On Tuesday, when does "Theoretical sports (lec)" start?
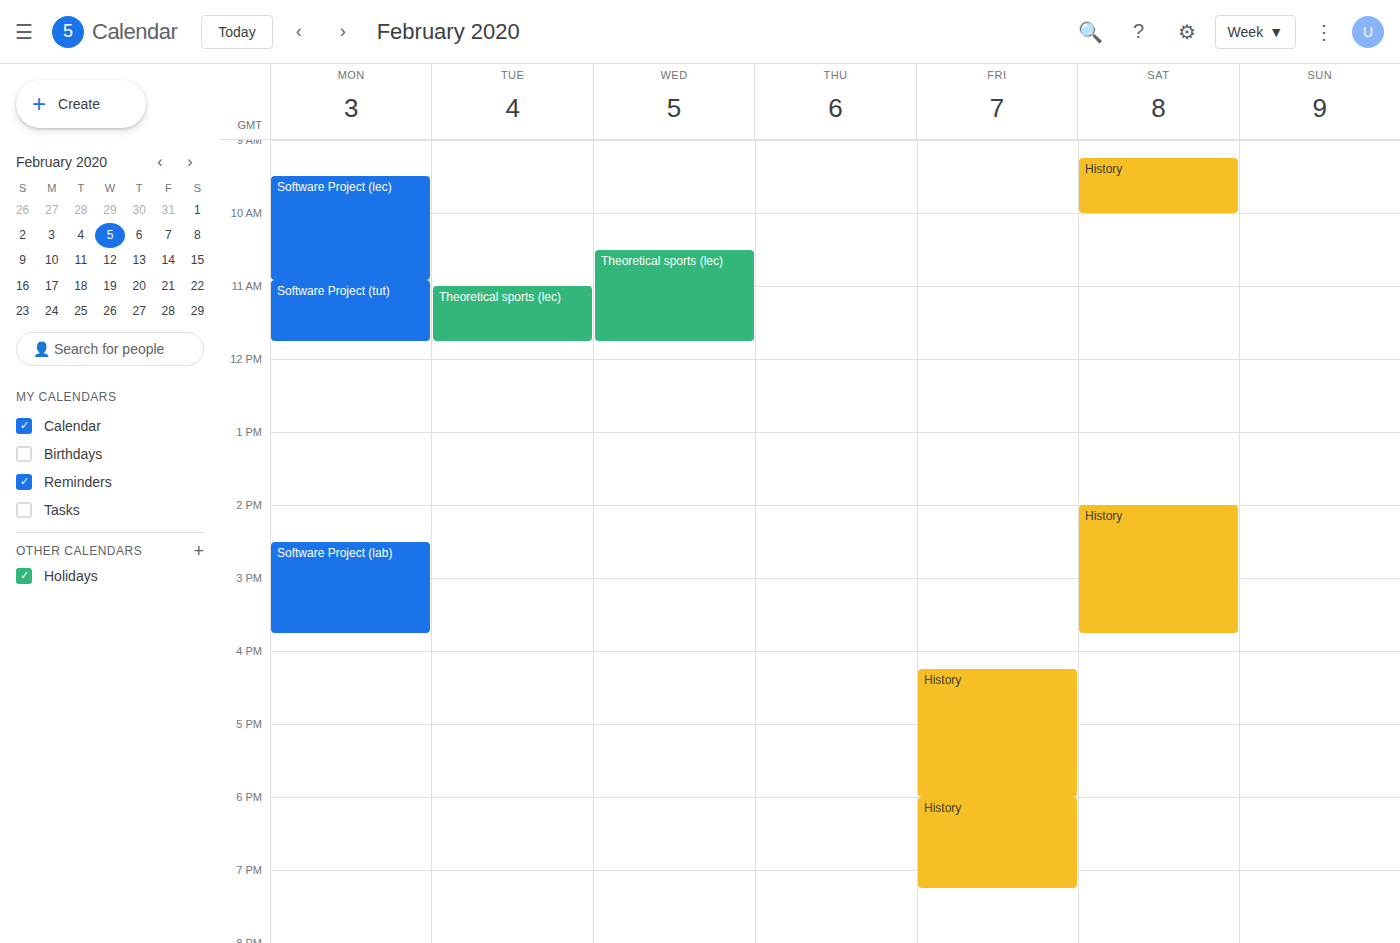
11:00 AM